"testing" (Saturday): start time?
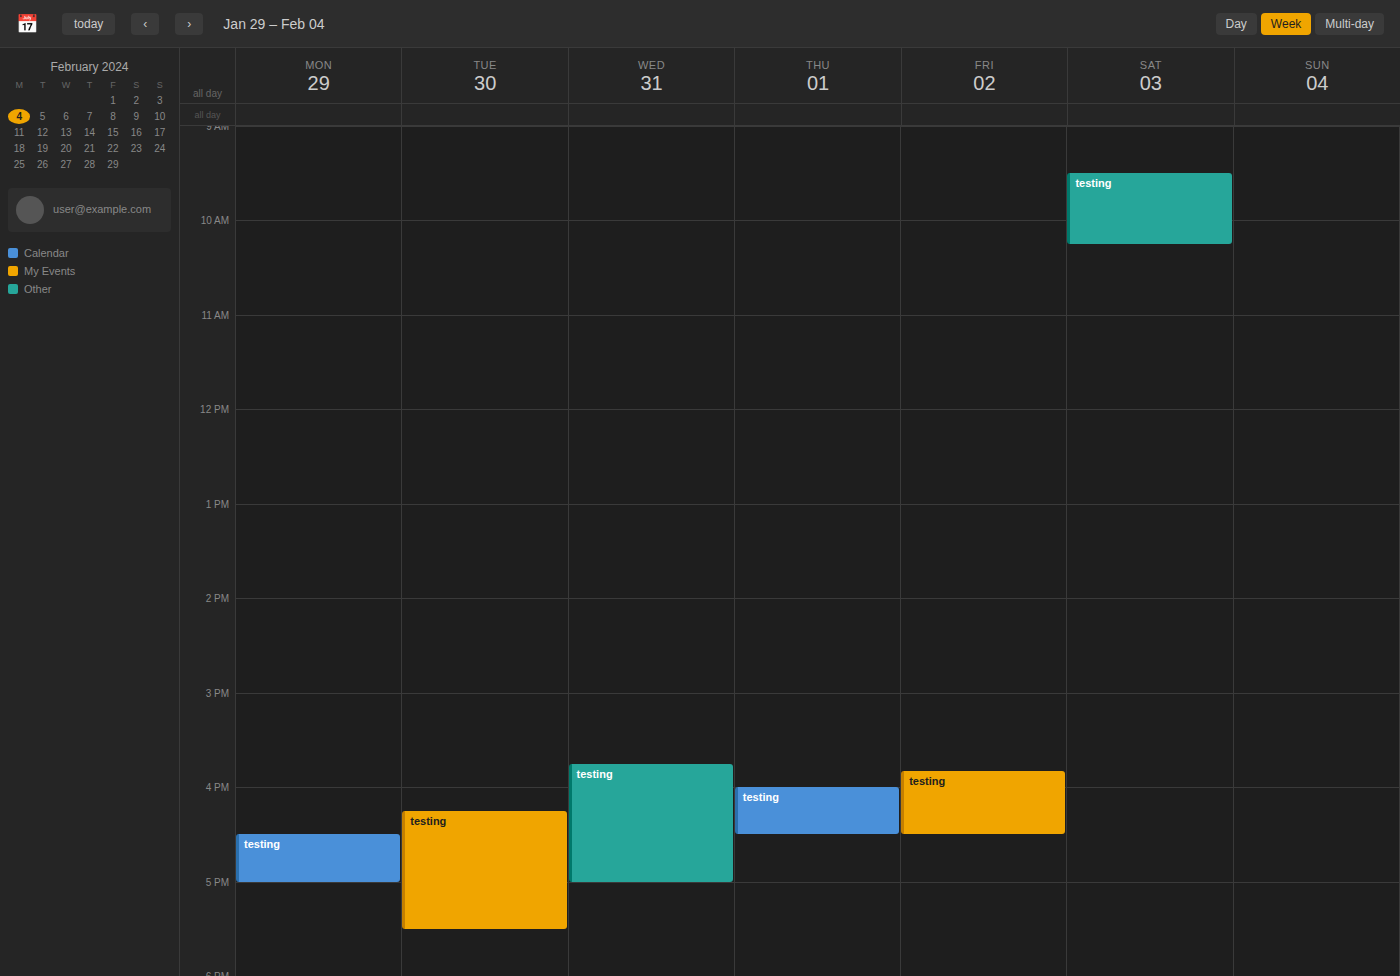
9:30 AM